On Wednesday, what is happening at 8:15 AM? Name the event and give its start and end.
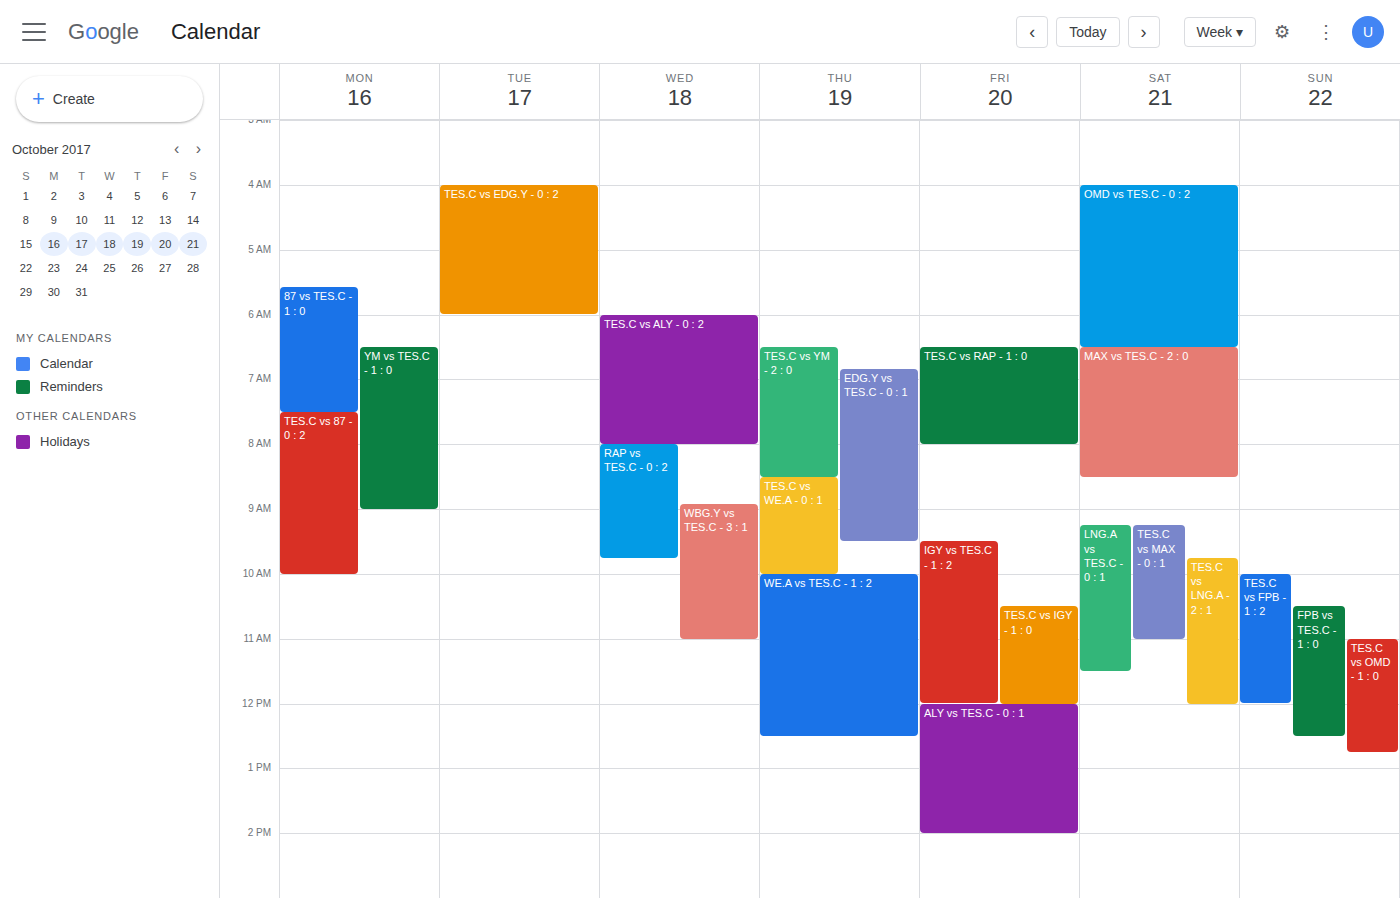
"RAP vs TES.C - 0 : 2", 8:00 AM to 9:45 AM